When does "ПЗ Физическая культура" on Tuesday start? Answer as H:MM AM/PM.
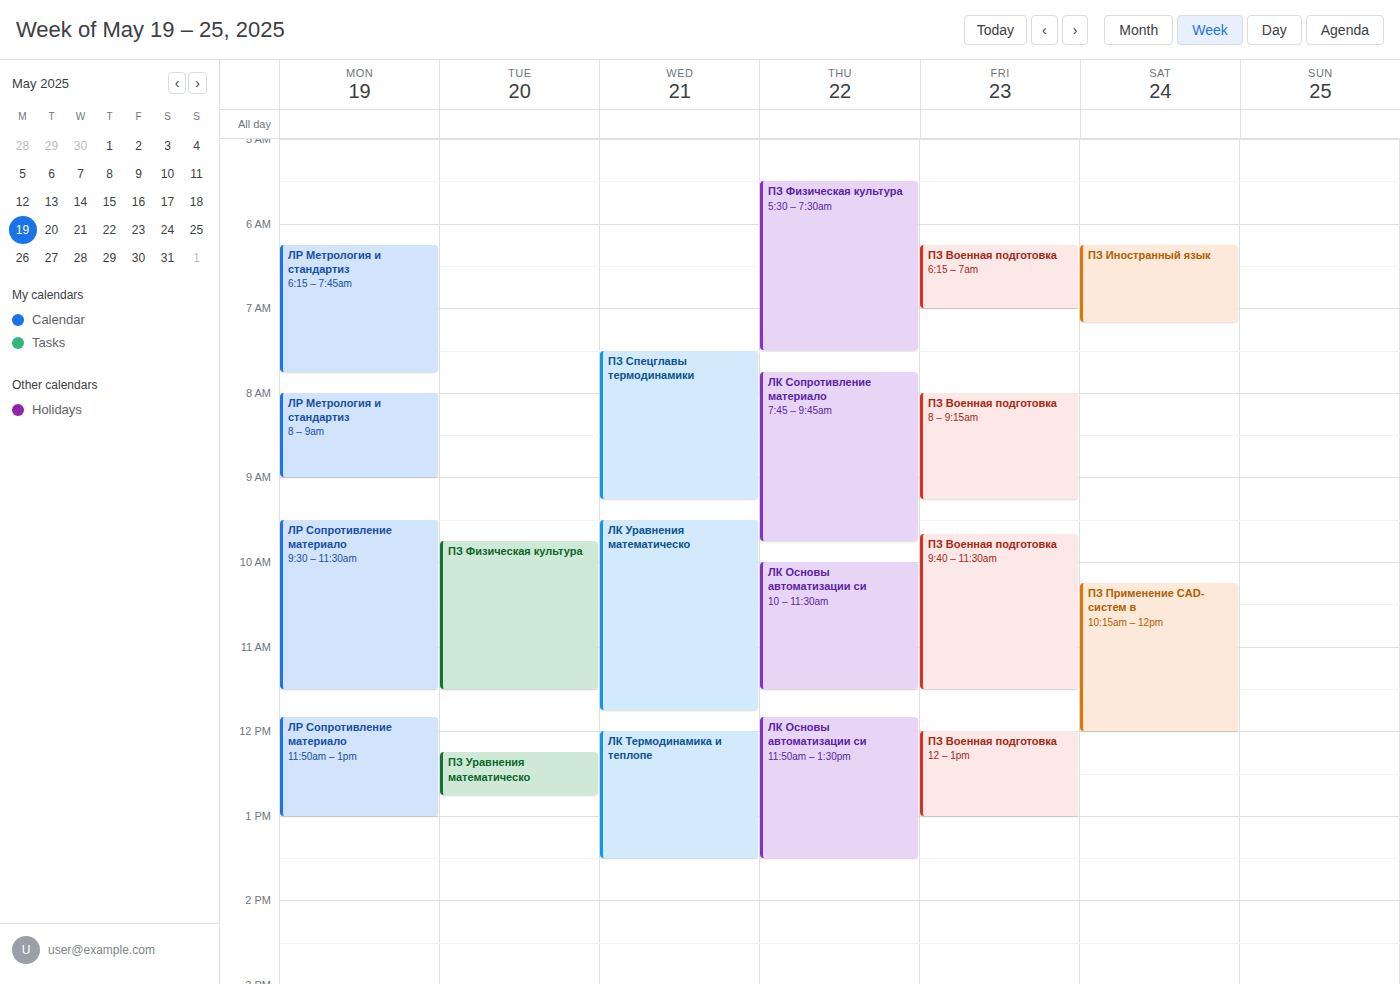
9:45 AM